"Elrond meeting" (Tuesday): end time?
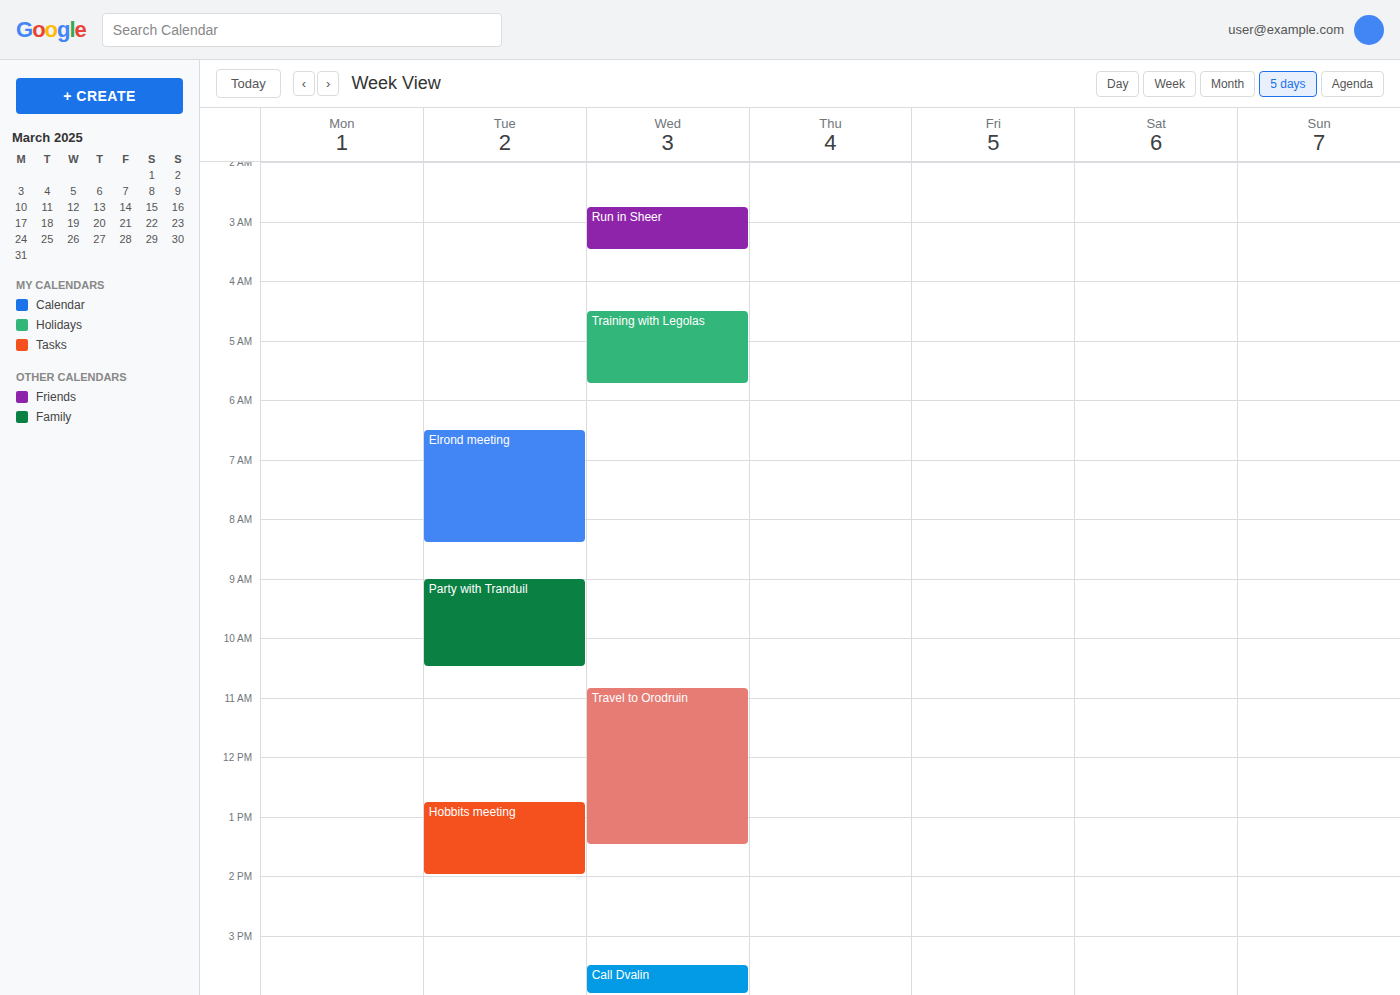
8:25 AM